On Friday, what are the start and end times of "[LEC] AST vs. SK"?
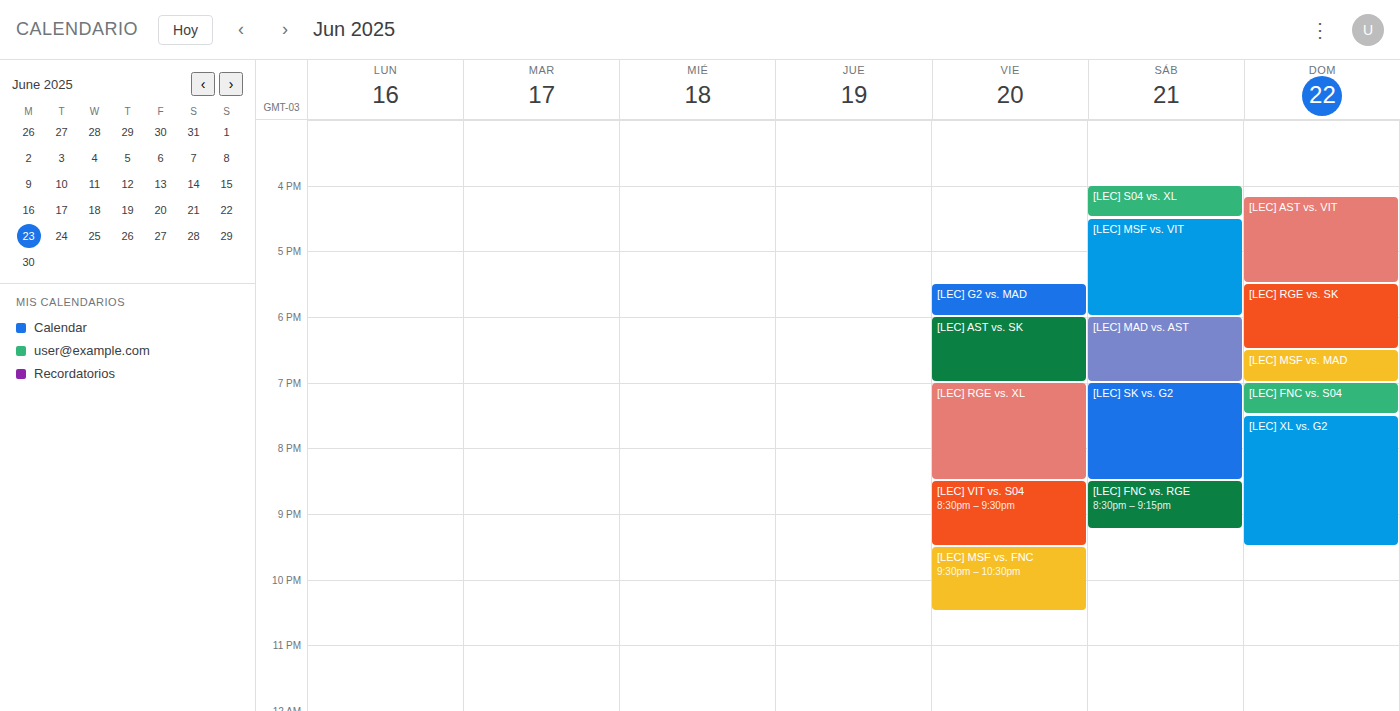
6:00 PM to 7:00 PM